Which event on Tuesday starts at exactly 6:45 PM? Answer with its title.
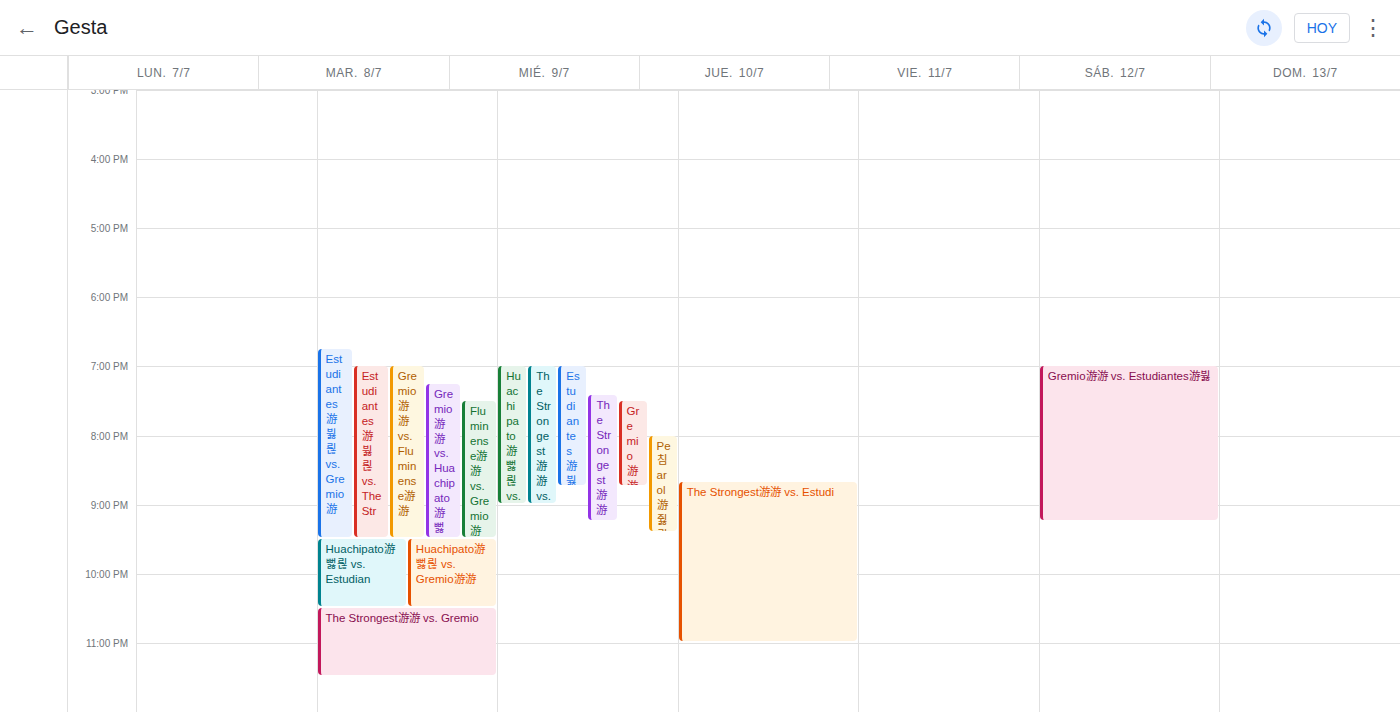
"Estudiantes游뷣릖 vs. Gremio游"